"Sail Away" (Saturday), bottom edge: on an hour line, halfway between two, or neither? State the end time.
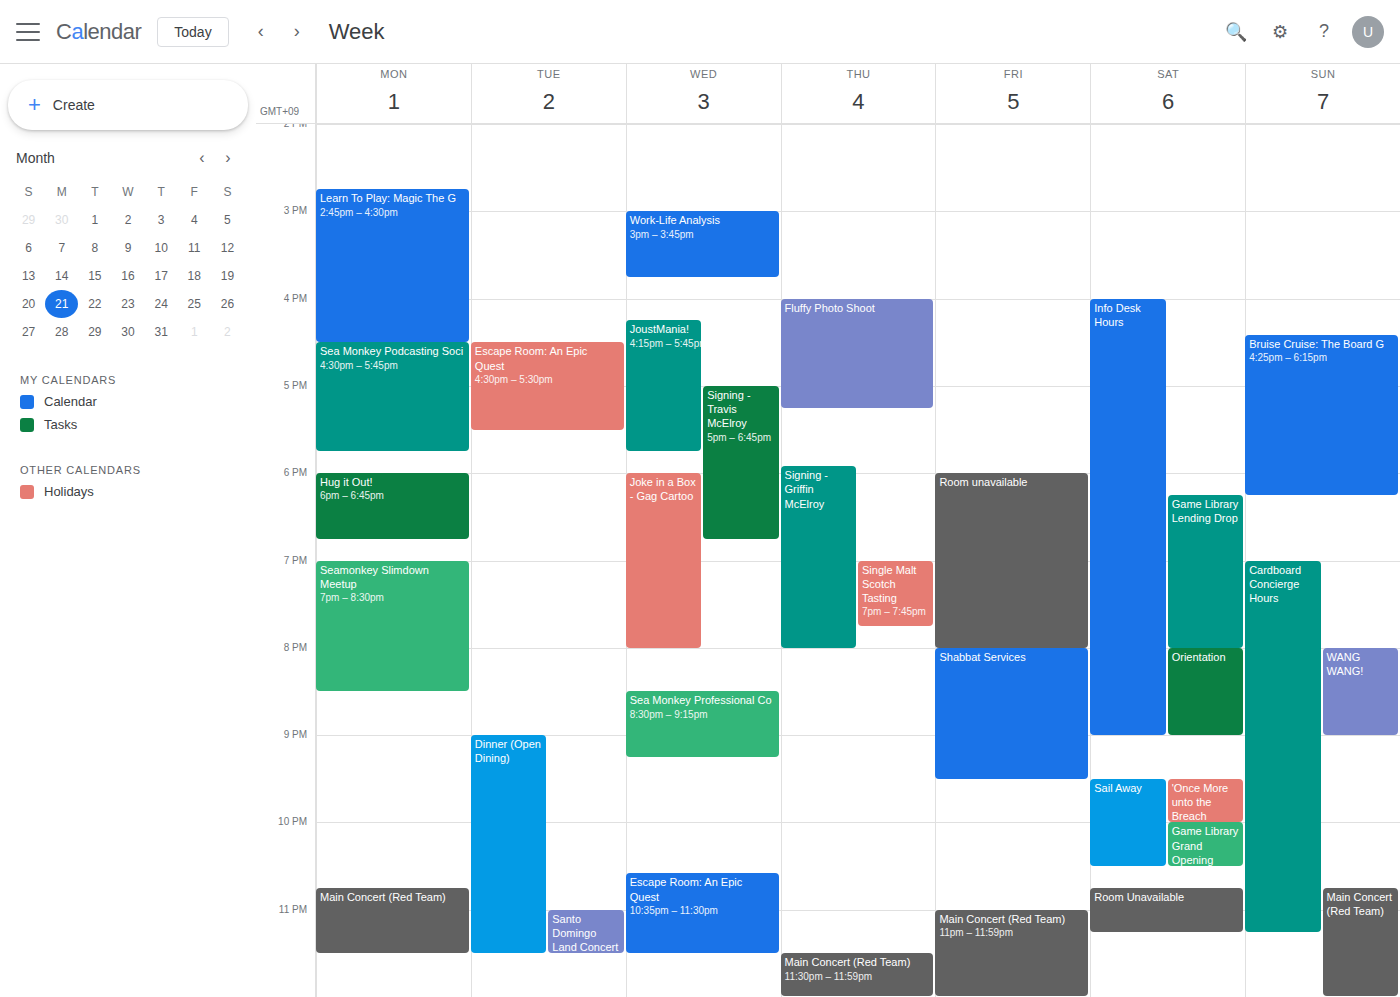
10:30 PM -- halfway between the 10 PM and 11 PM lines.